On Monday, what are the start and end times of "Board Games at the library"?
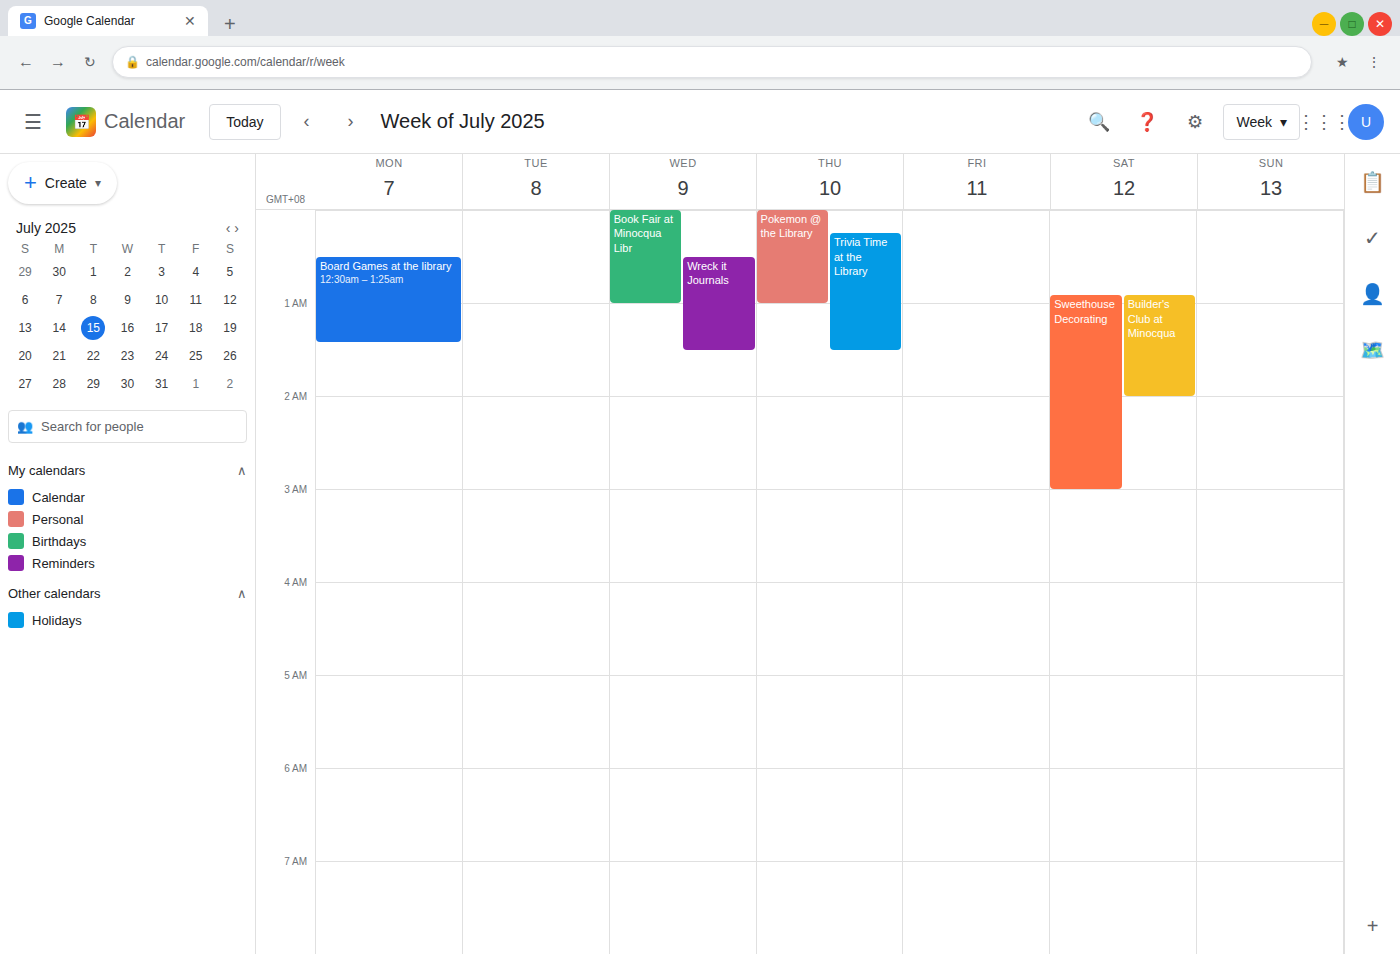
12:30 AM to 1:25 AM